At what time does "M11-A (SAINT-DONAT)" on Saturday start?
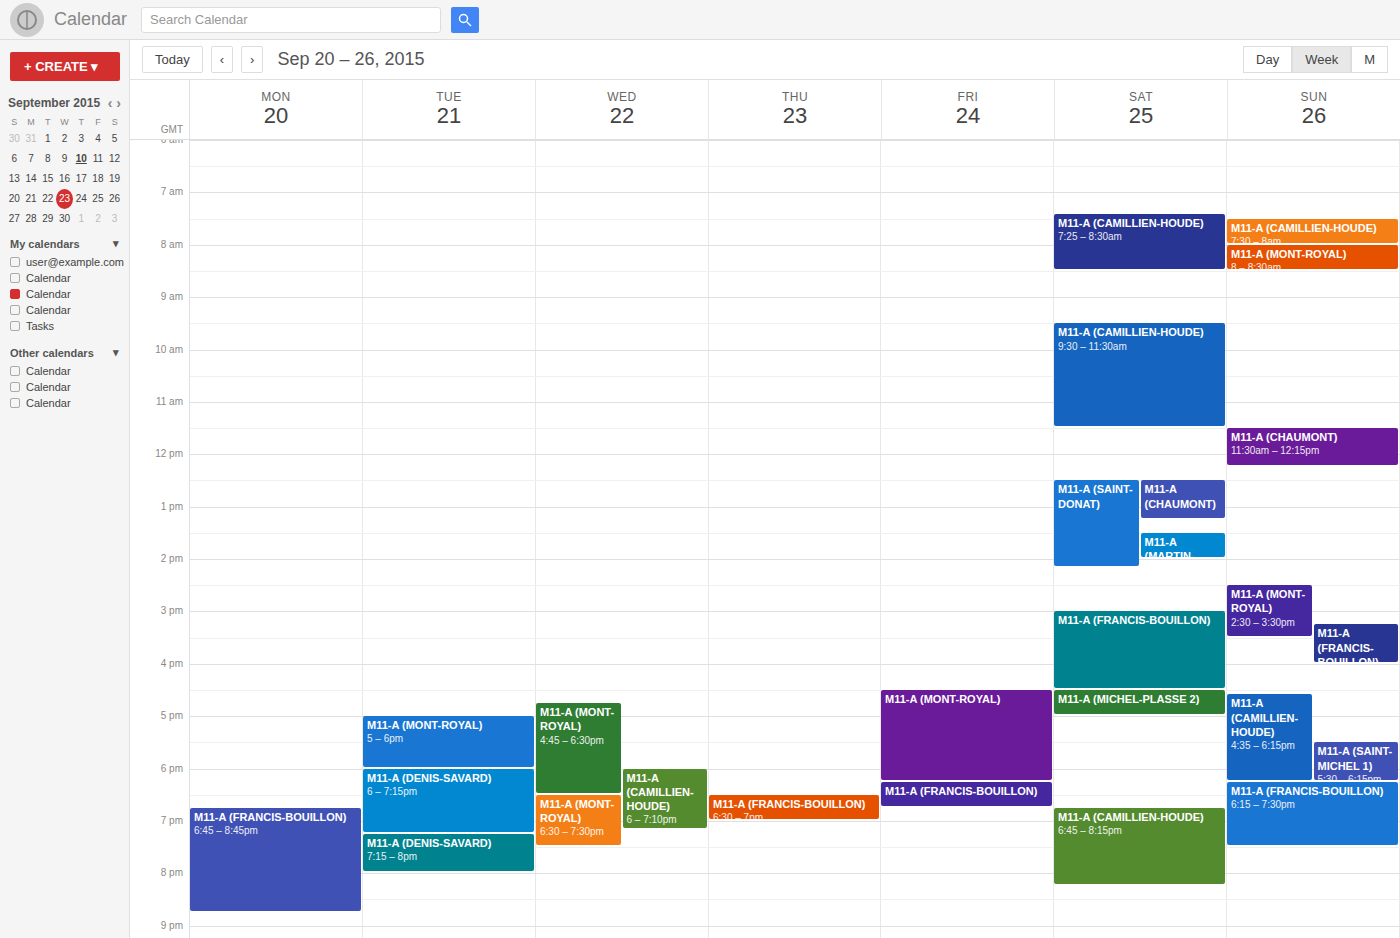
12:30 PM